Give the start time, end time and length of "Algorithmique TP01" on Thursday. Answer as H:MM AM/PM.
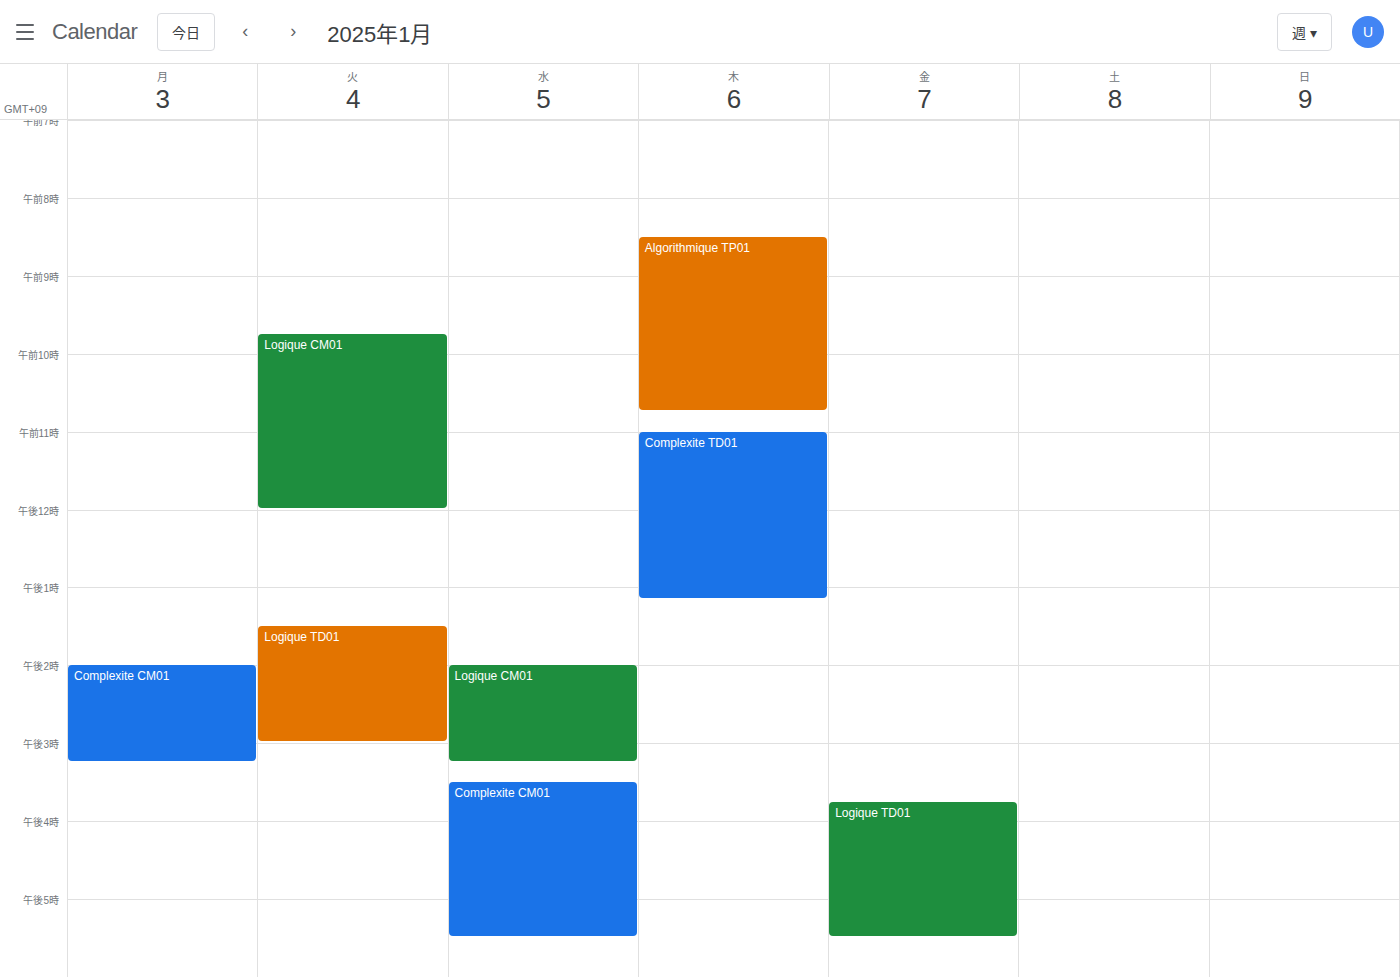
8:30 AM to 10:45 AM, 2 hours 15 minutes